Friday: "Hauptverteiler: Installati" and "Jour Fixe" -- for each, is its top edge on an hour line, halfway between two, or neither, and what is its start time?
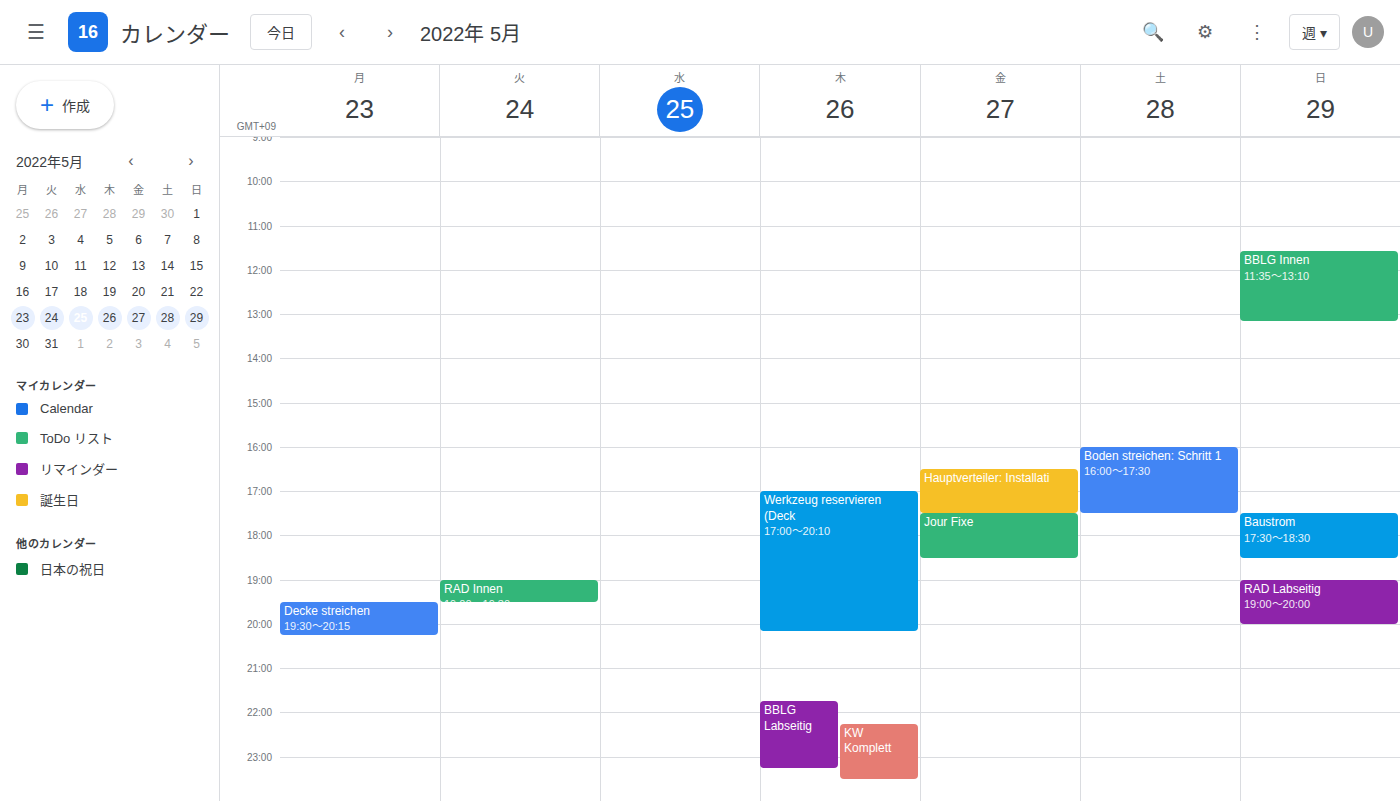
"Hauptverteiler: Installati": 4:30 PM, halfway between the 4 PM and 5 PM lines. "Jour Fixe": 5:30 PM, halfway between the 5 PM and 6 PM lines.